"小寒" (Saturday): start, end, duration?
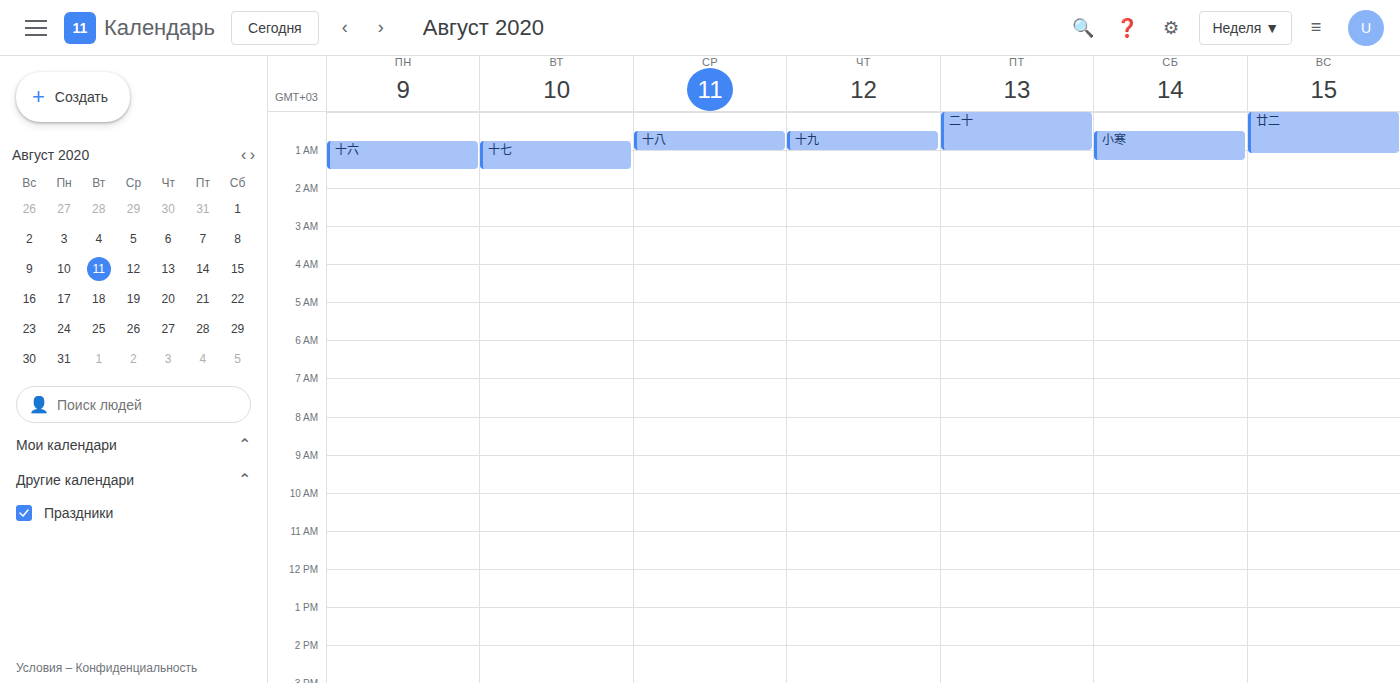
12:30 AM to 1:15 AM, 45 minutes